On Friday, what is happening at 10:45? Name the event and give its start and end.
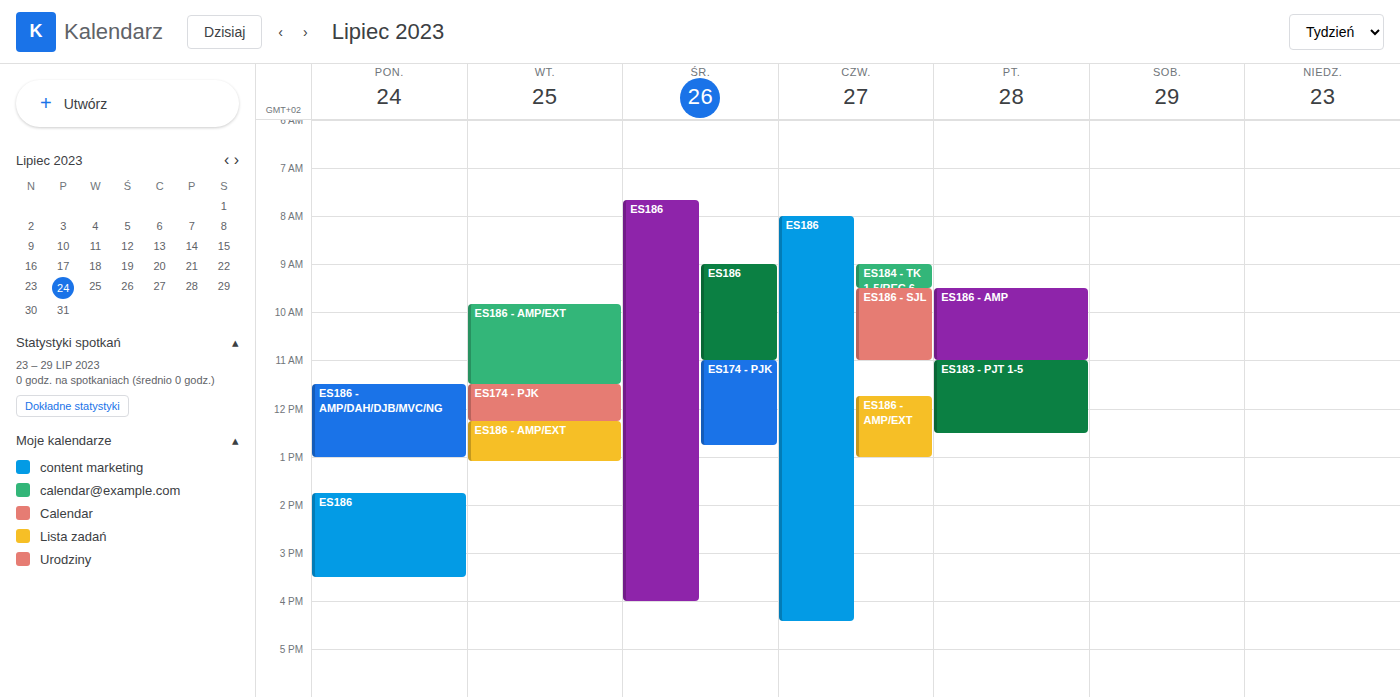
"ES186 - AMP", 09:30 to 11:00